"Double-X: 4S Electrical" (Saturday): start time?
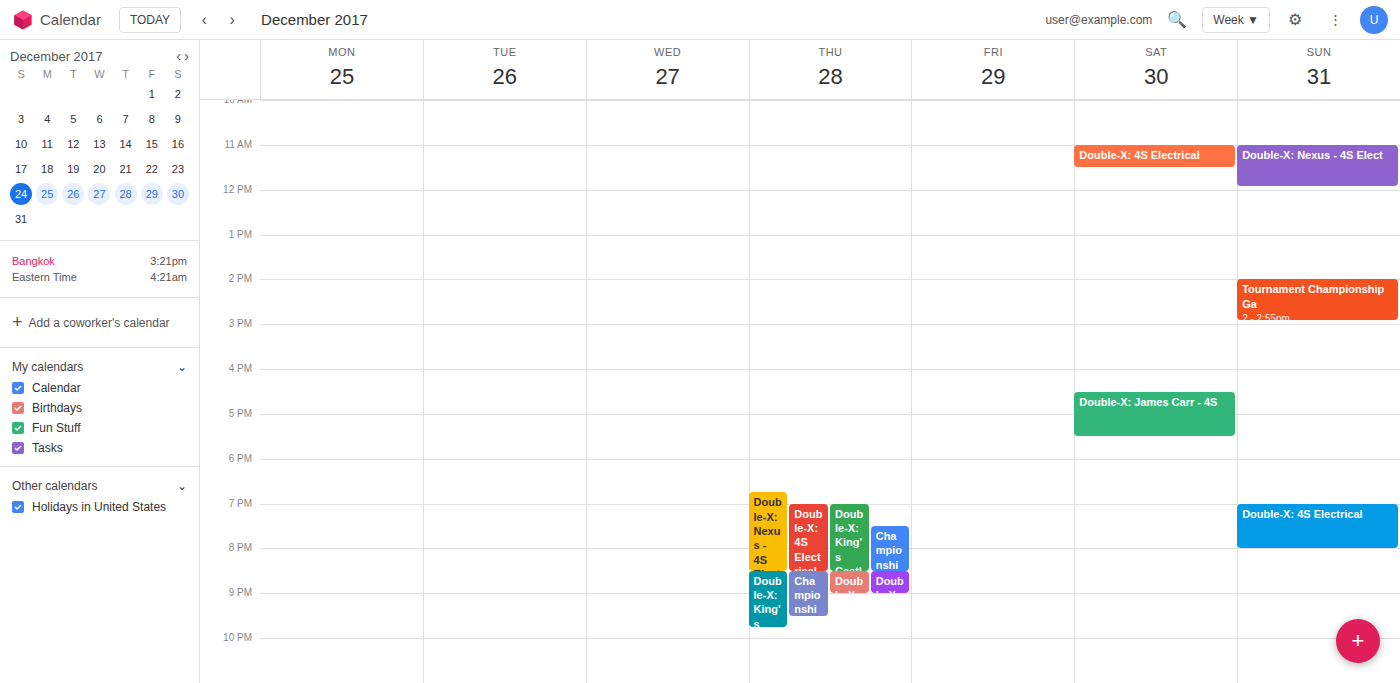
11:00 AM